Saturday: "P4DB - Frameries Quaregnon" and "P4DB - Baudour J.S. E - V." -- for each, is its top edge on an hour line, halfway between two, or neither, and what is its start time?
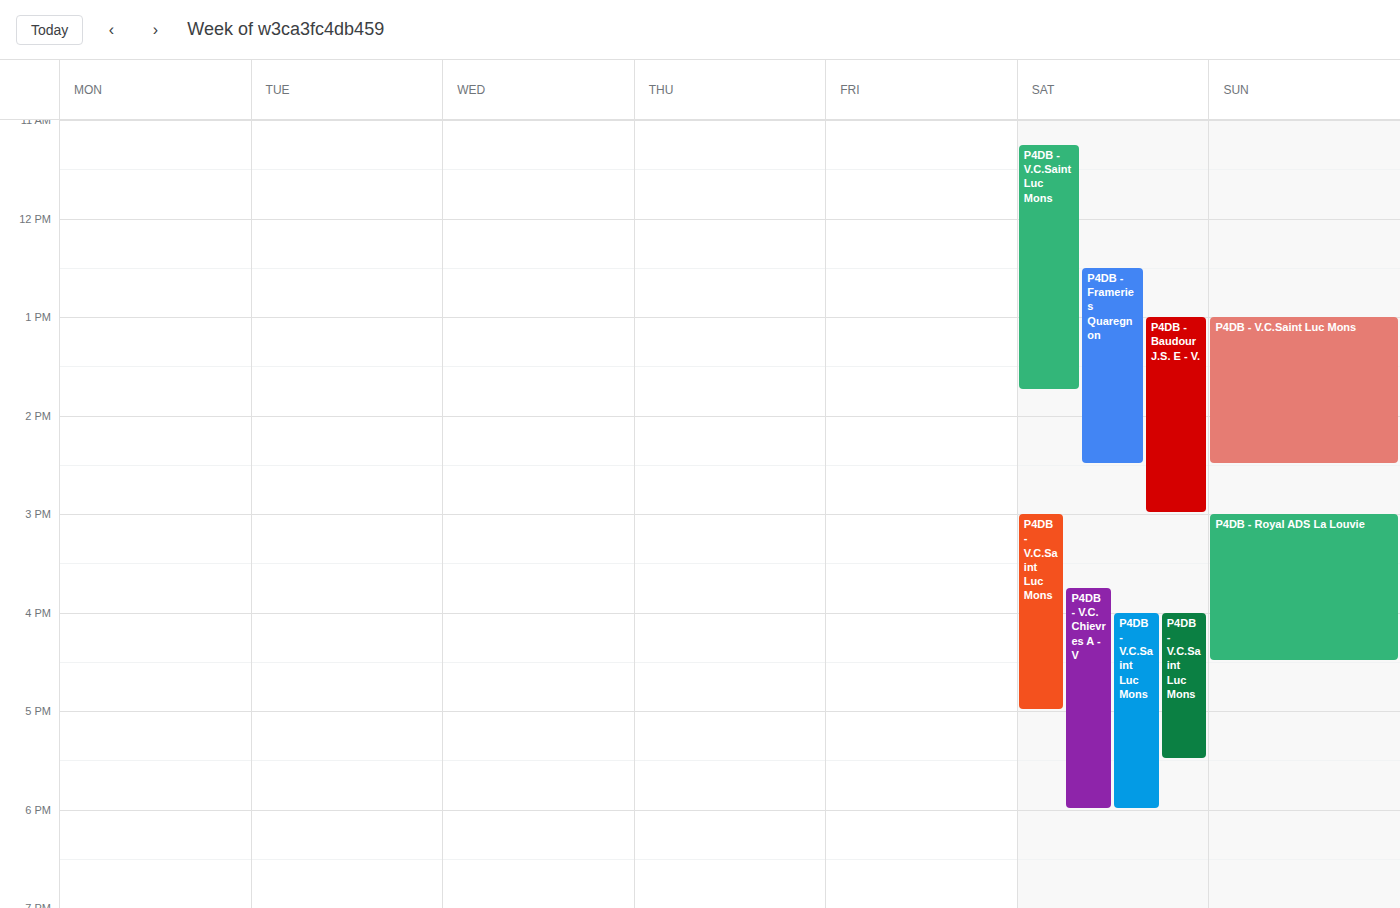
"P4DB - Frameries Quaregnon": 12:30 PM, halfway between the 12 PM and 1 PM lines. "P4DB - Baudour J.S. E - V.": 1:00 PM, exactly on the 1 PM line.